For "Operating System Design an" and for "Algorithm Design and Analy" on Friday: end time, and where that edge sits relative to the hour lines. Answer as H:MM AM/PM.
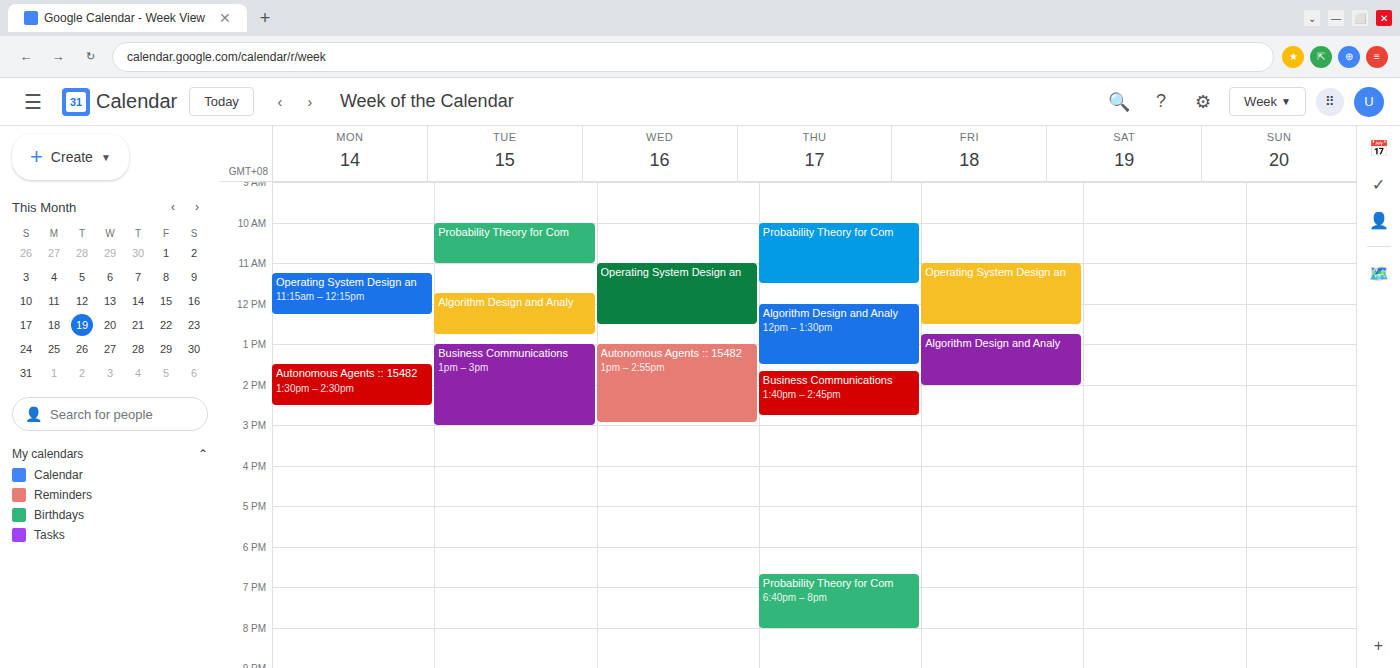
"Operating System Design an": 12:30 PM, halfway between the 12 PM and 1 PM lines. "Algorithm Design and Analy": 2:00 PM, exactly on the 2 PM line.